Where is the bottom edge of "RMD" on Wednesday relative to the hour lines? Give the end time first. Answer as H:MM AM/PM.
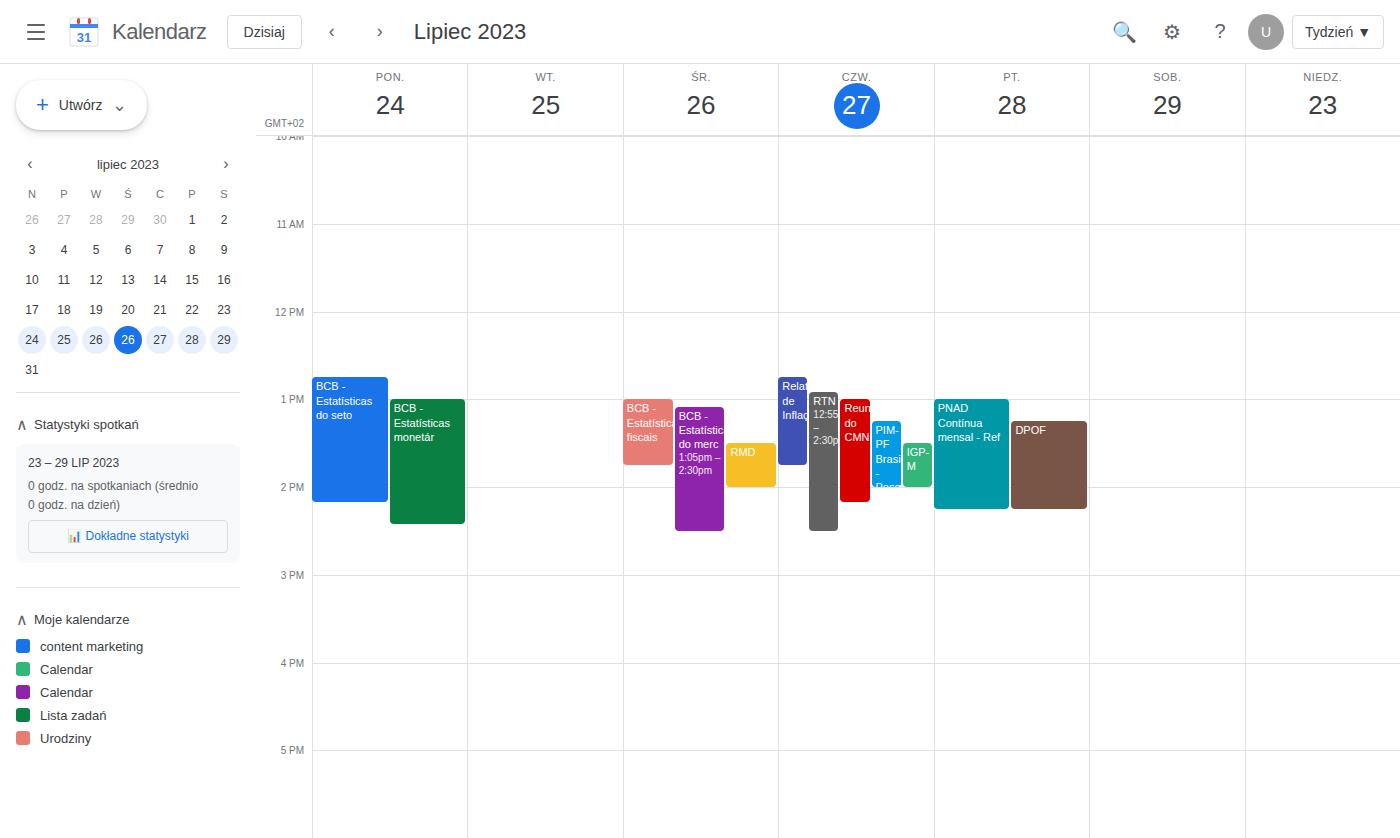
2:00 PM -- exactly on the 2 PM line.